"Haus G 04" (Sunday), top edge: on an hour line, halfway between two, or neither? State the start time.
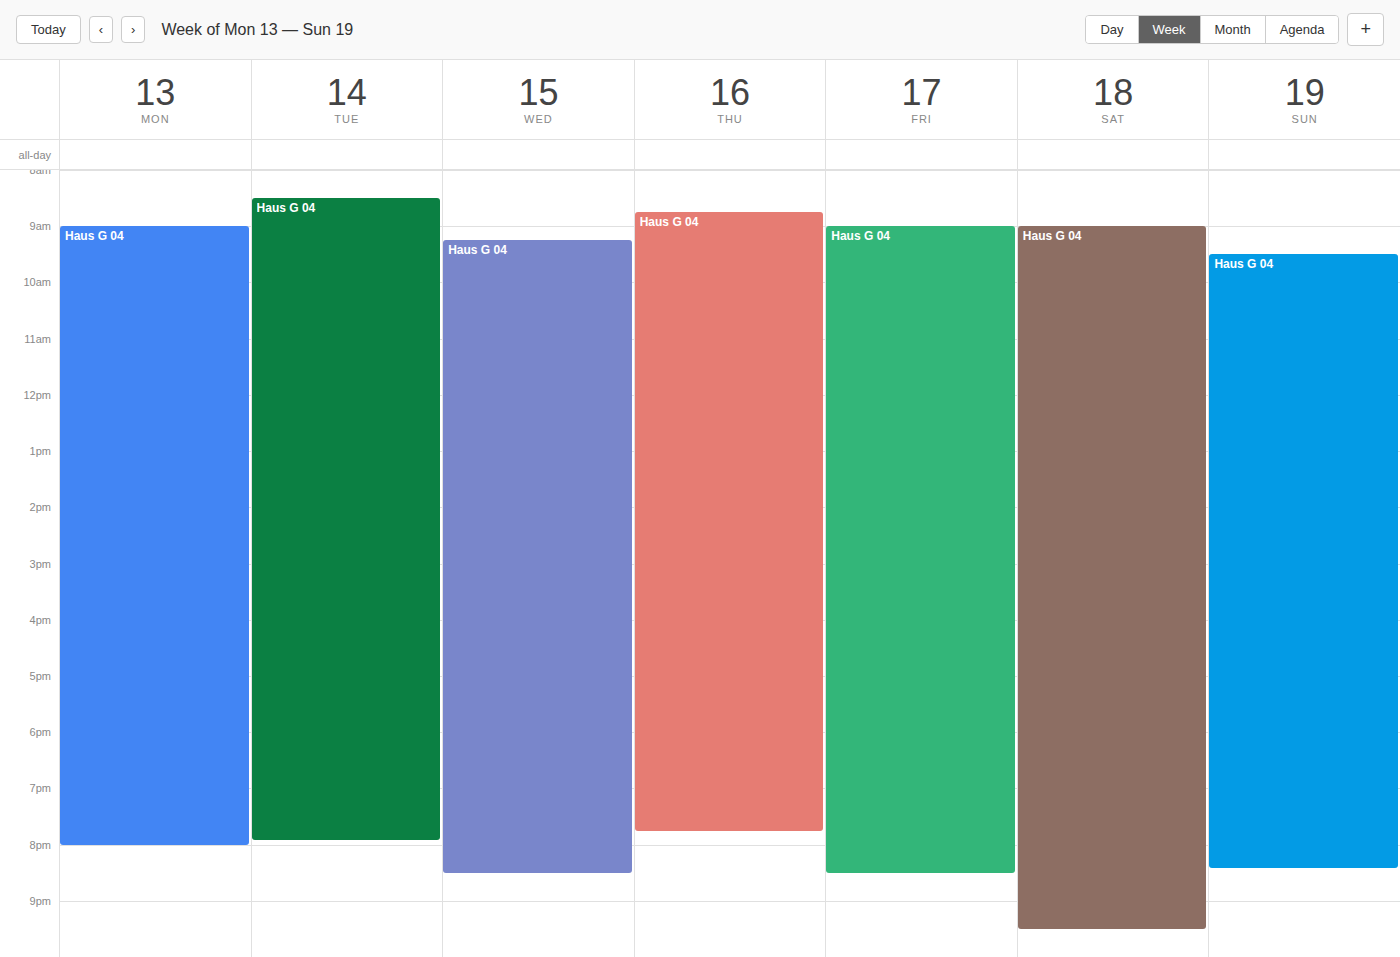
9:30 AM -- halfway between the 9 AM and 10 AM lines.